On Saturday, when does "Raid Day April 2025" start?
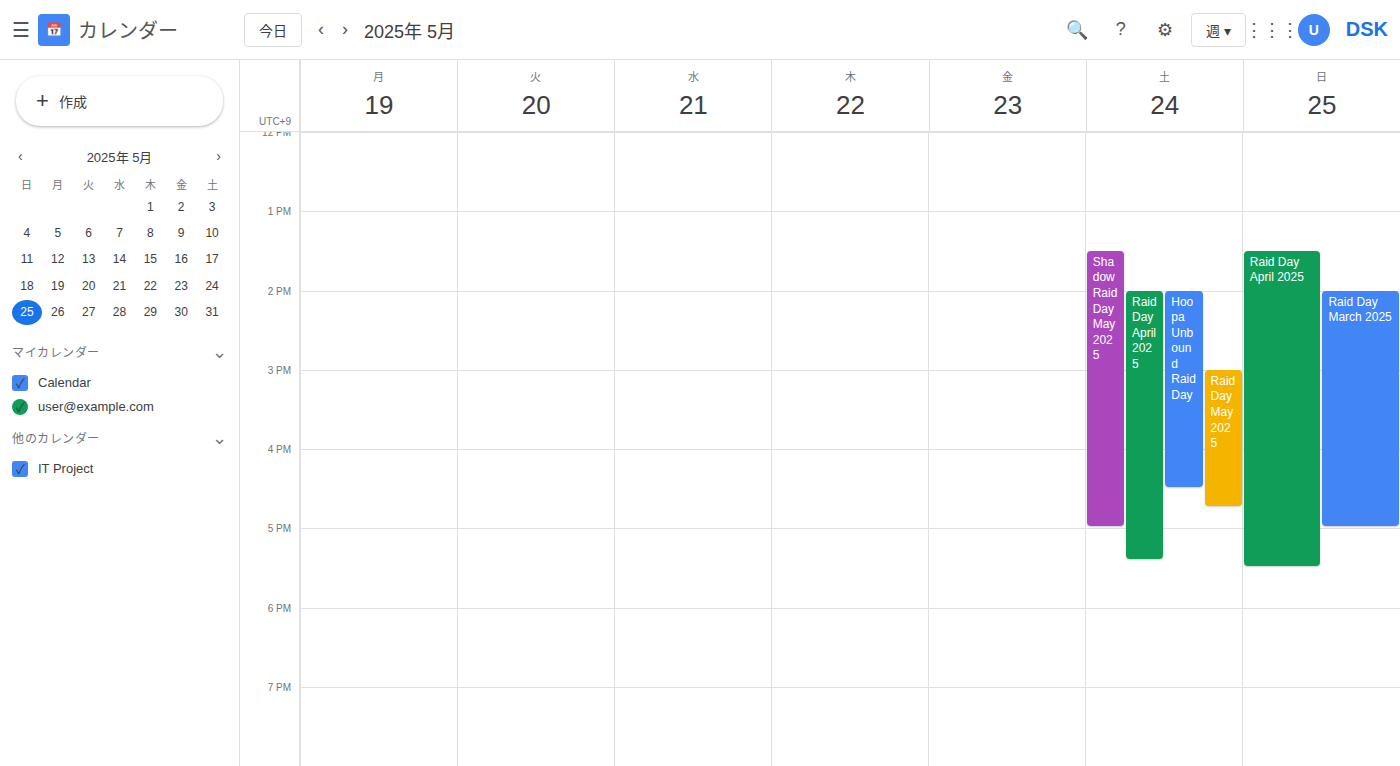
2:00 PM